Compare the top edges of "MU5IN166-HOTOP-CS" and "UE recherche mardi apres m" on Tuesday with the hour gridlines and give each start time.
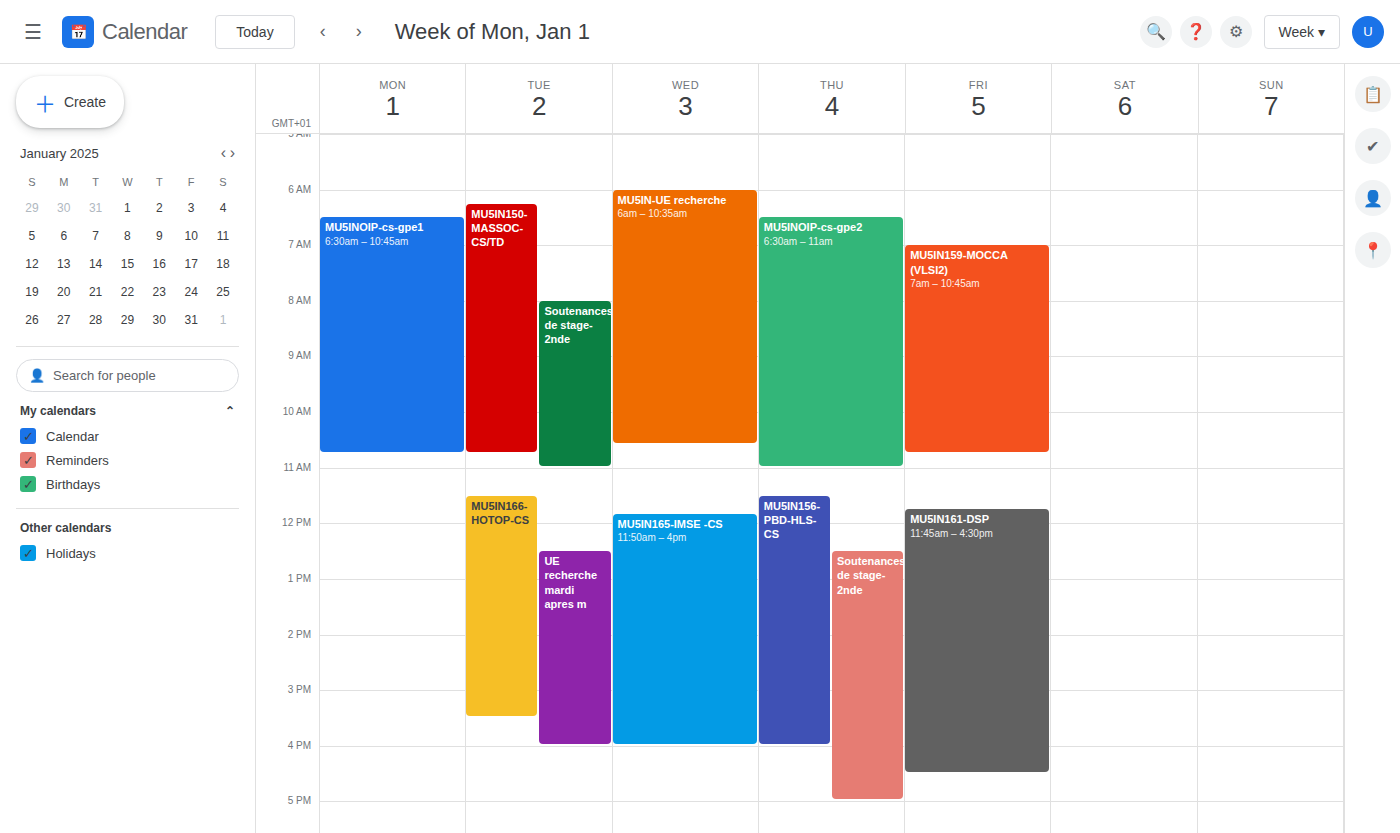
"MU5IN166-HOTOP-CS": 11:30 AM, halfway between the 11 AM and 12 PM lines. "UE recherche mardi apres m": 12:30 PM, halfway between the 12 PM and 1 PM lines.